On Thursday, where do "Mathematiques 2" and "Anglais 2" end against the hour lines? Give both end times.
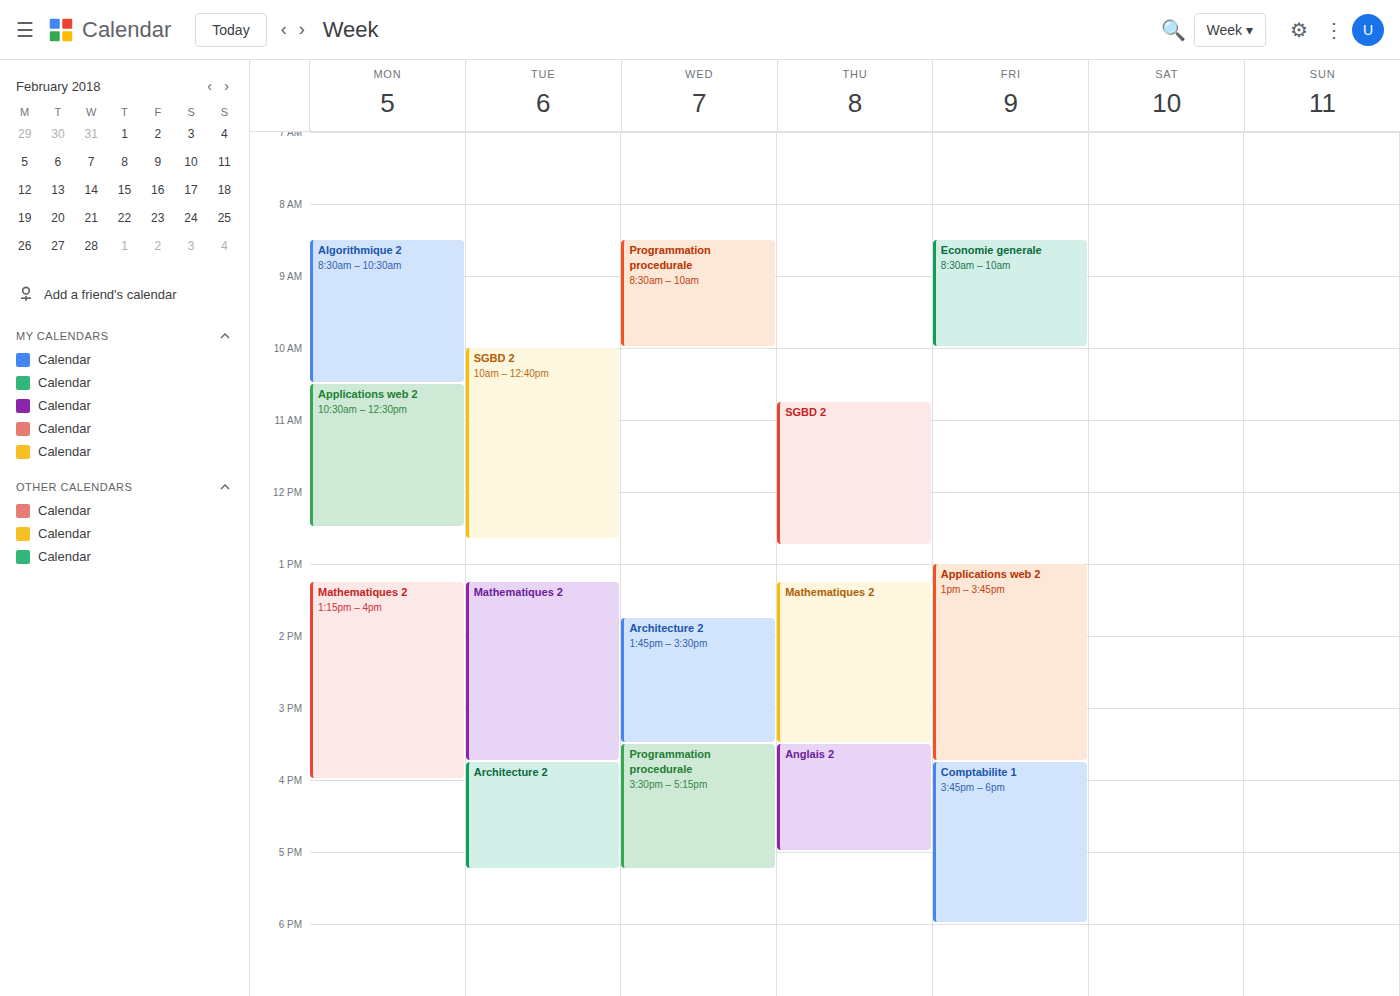
"Mathematiques 2": 3:30 PM, halfway between the 3 PM and 4 PM lines. "Anglais 2": 5:00 PM, exactly on the 5 PM line.